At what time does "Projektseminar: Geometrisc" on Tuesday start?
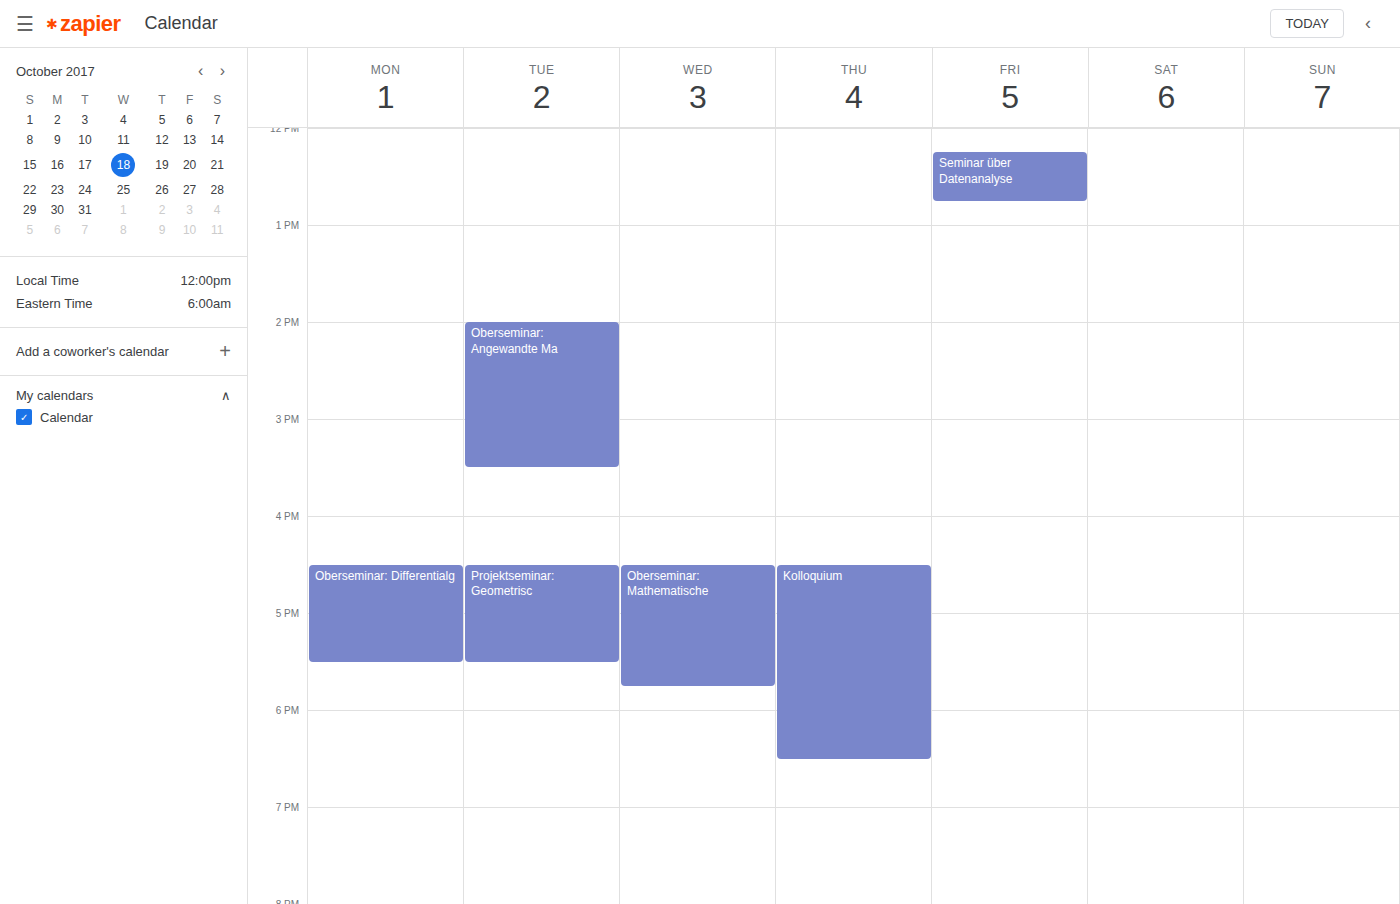
16:30